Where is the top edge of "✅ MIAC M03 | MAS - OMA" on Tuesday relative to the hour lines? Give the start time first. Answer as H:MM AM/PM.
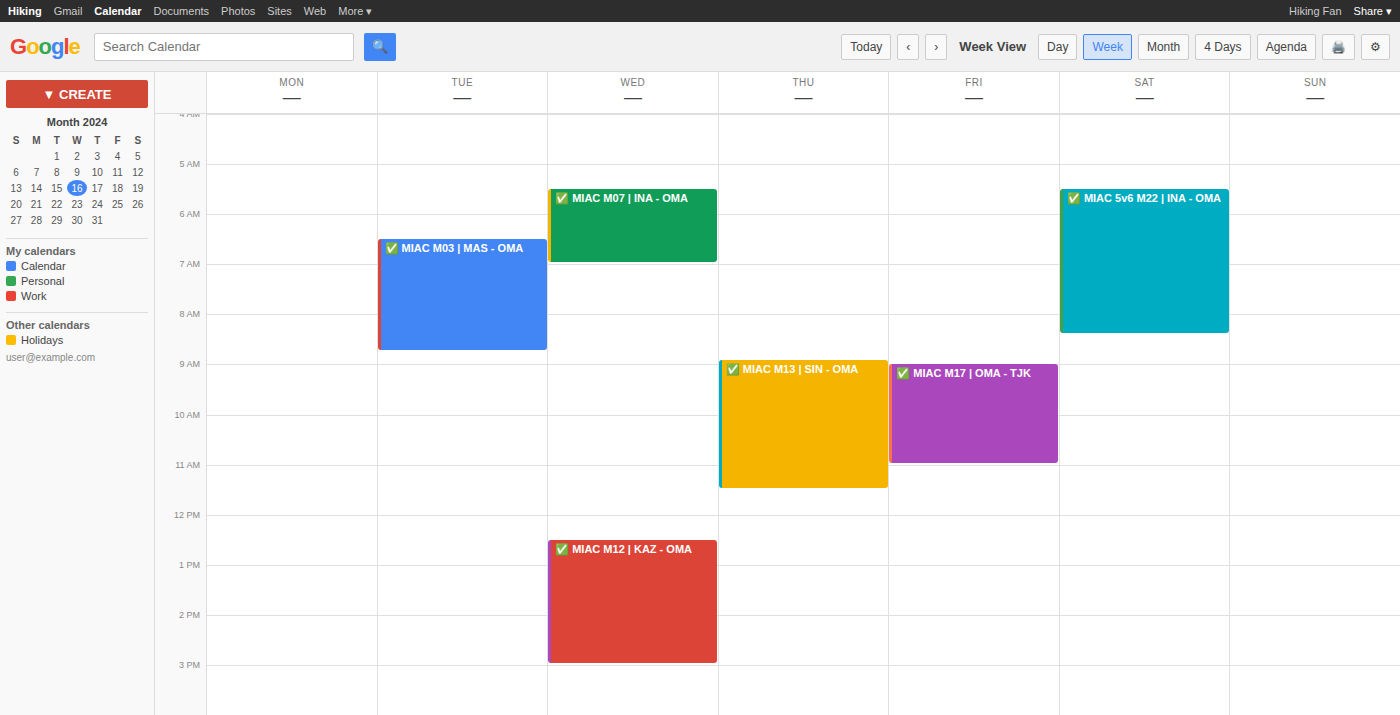
6:30 AM -- halfway between the 6 AM and 7 AM lines.